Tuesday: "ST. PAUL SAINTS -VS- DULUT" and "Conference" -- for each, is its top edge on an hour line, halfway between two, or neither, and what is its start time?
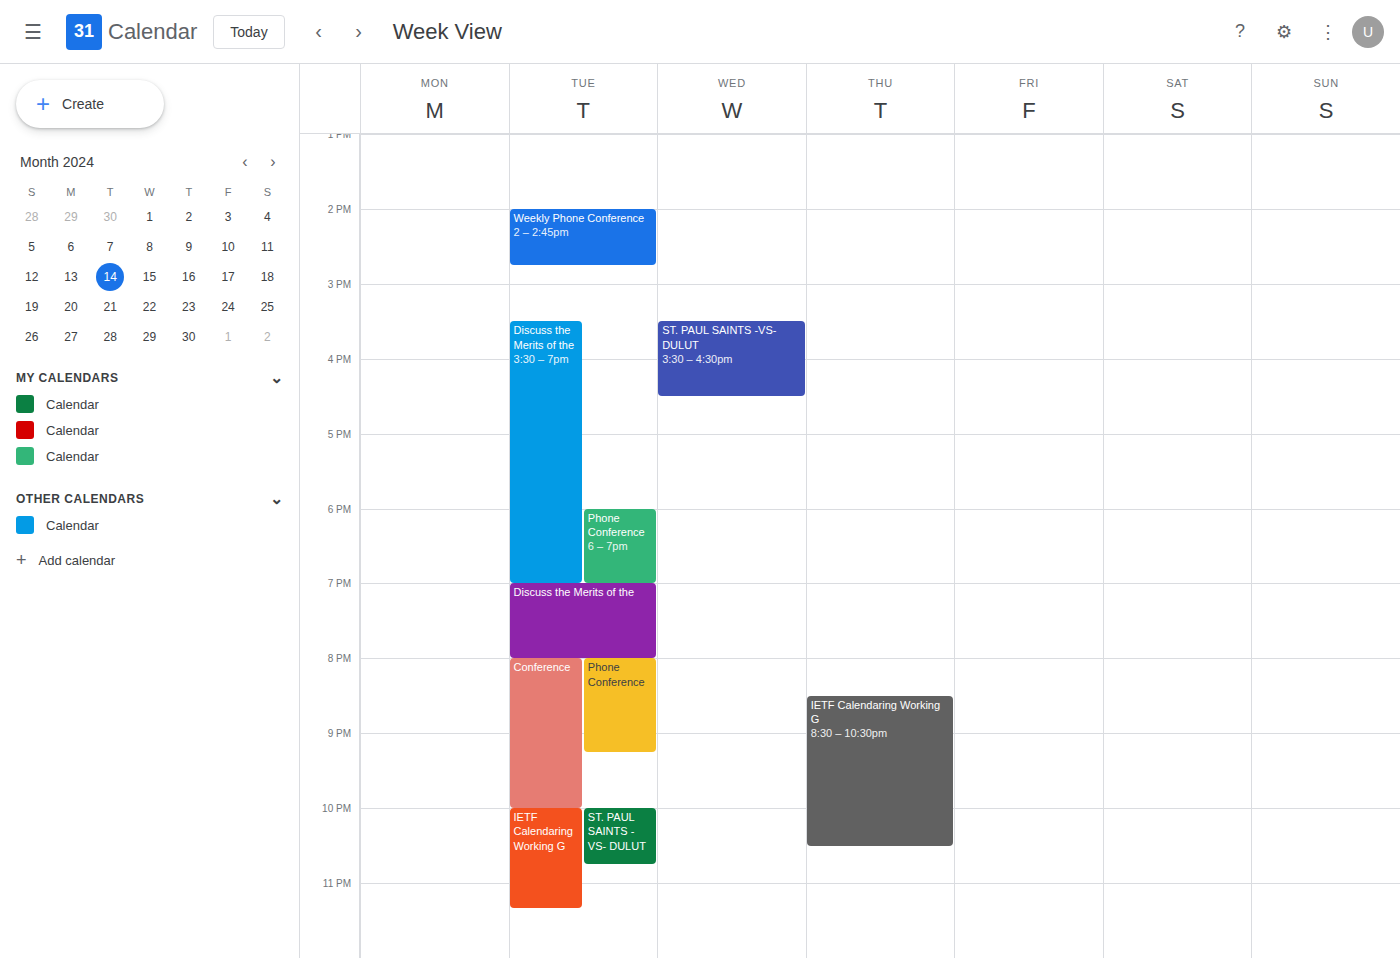
"ST. PAUL SAINTS -VS- DULUT": 22:00, exactly on the 22:00 line. "Conference": 20:00, exactly on the 20:00 line.